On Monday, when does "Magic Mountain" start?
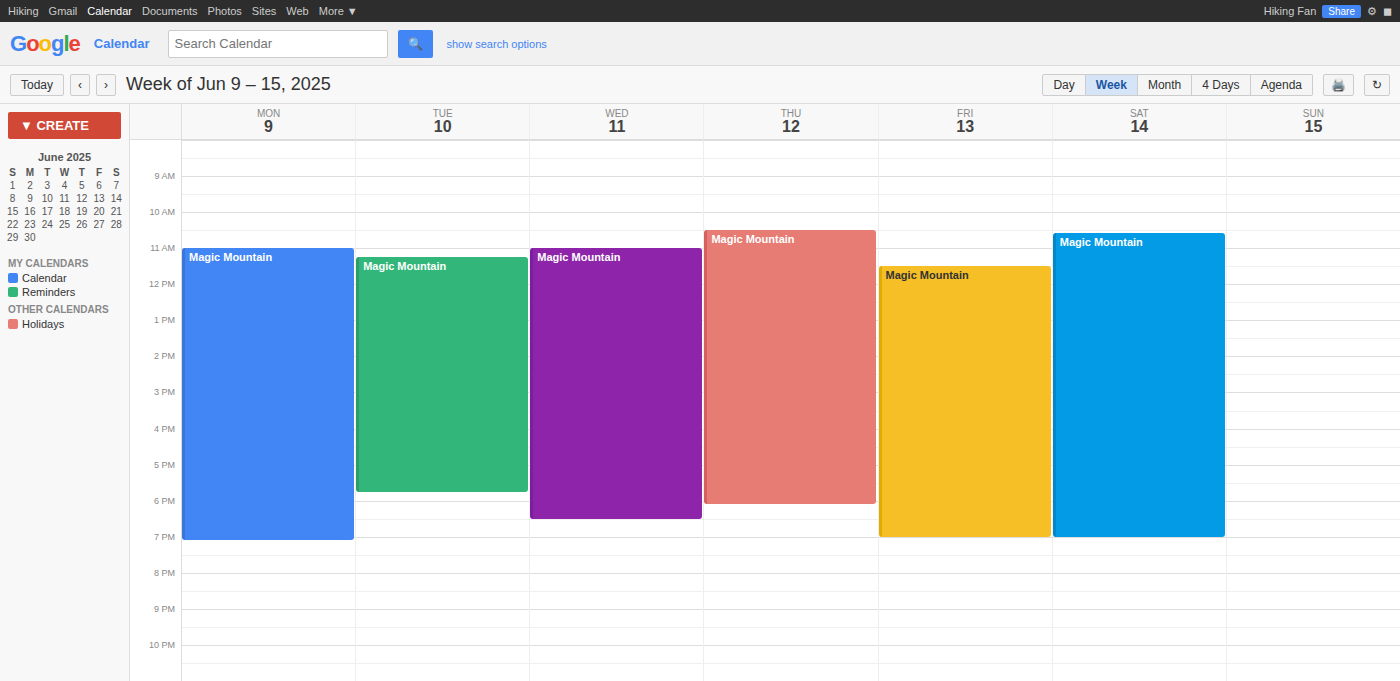
11:00 AM